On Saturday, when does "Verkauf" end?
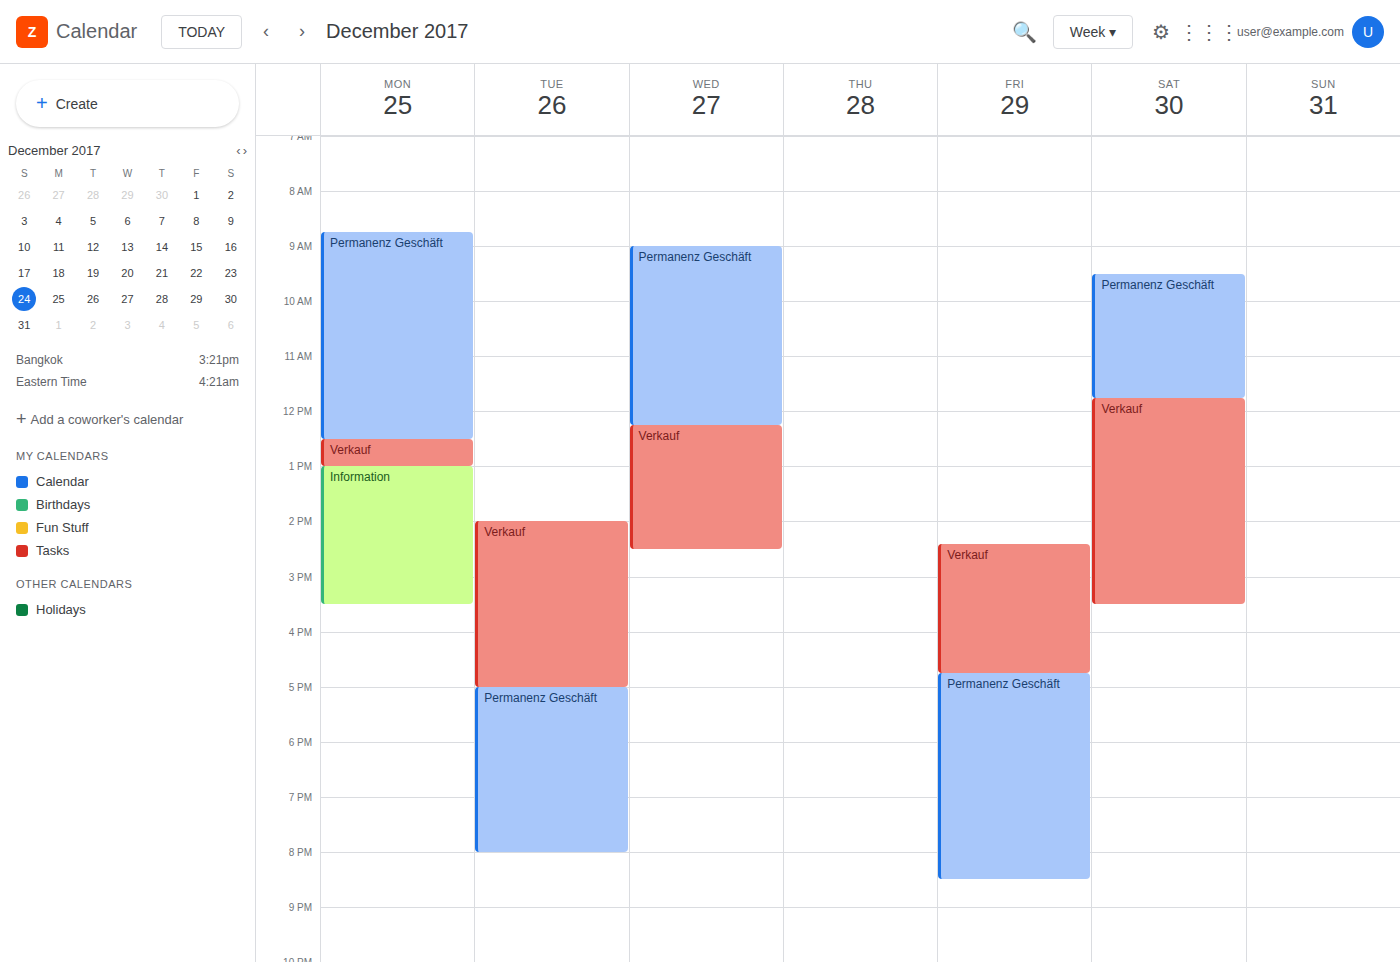
3:30 PM